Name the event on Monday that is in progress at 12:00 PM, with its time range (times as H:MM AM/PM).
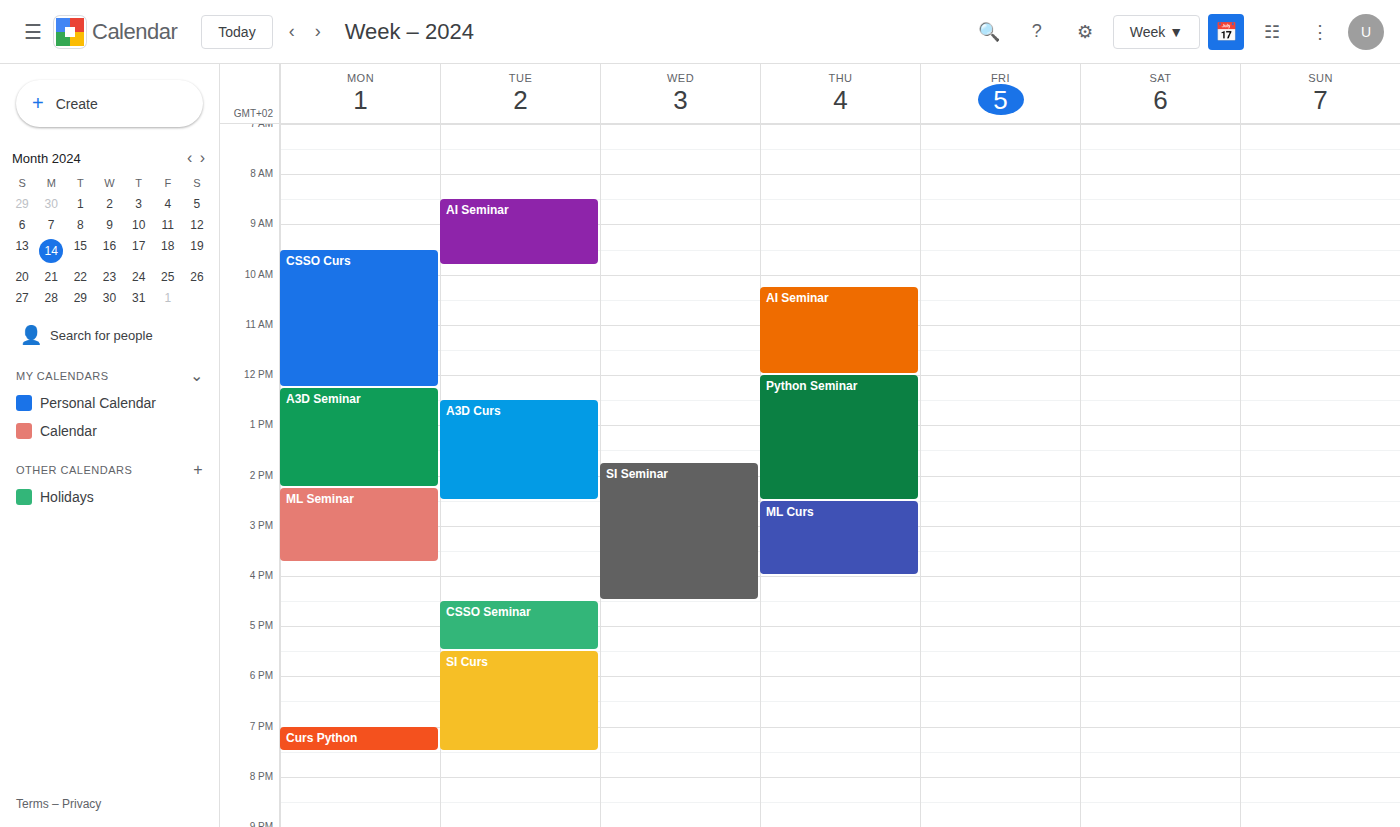
"CSSO Curs", 9:30 AM to 12:15 PM